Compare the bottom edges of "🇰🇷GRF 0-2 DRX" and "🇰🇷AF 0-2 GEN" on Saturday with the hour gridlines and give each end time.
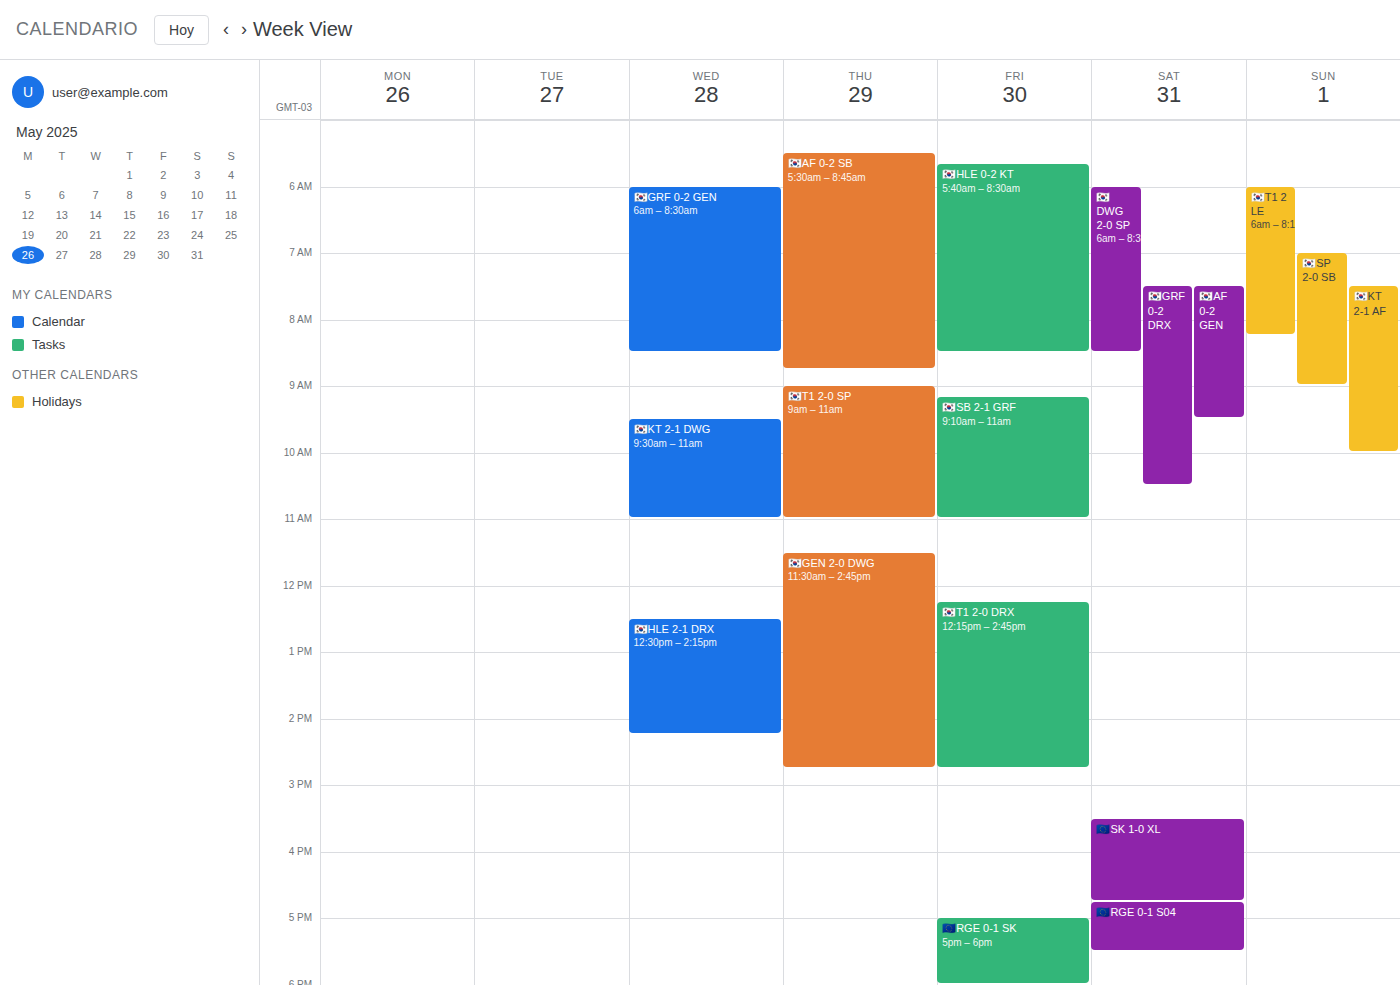
"🇰🇷GRF 0-2 DRX": 10:30, halfway between the 10:00 and 11:00 lines. "🇰🇷AF 0-2 GEN": 09:30, halfway between the 09:00 and 10:00 lines.